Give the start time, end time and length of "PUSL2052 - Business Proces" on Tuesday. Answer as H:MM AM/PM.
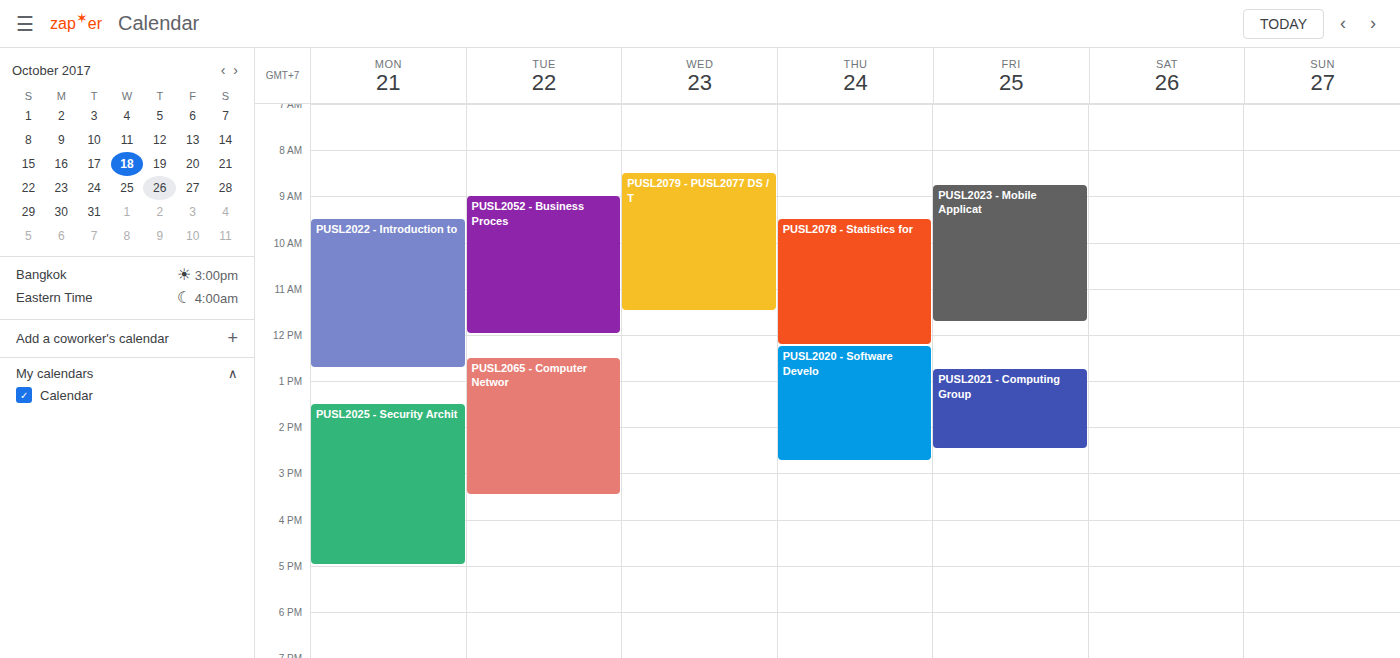
9:00 AM to 12:00 PM, 3 hours